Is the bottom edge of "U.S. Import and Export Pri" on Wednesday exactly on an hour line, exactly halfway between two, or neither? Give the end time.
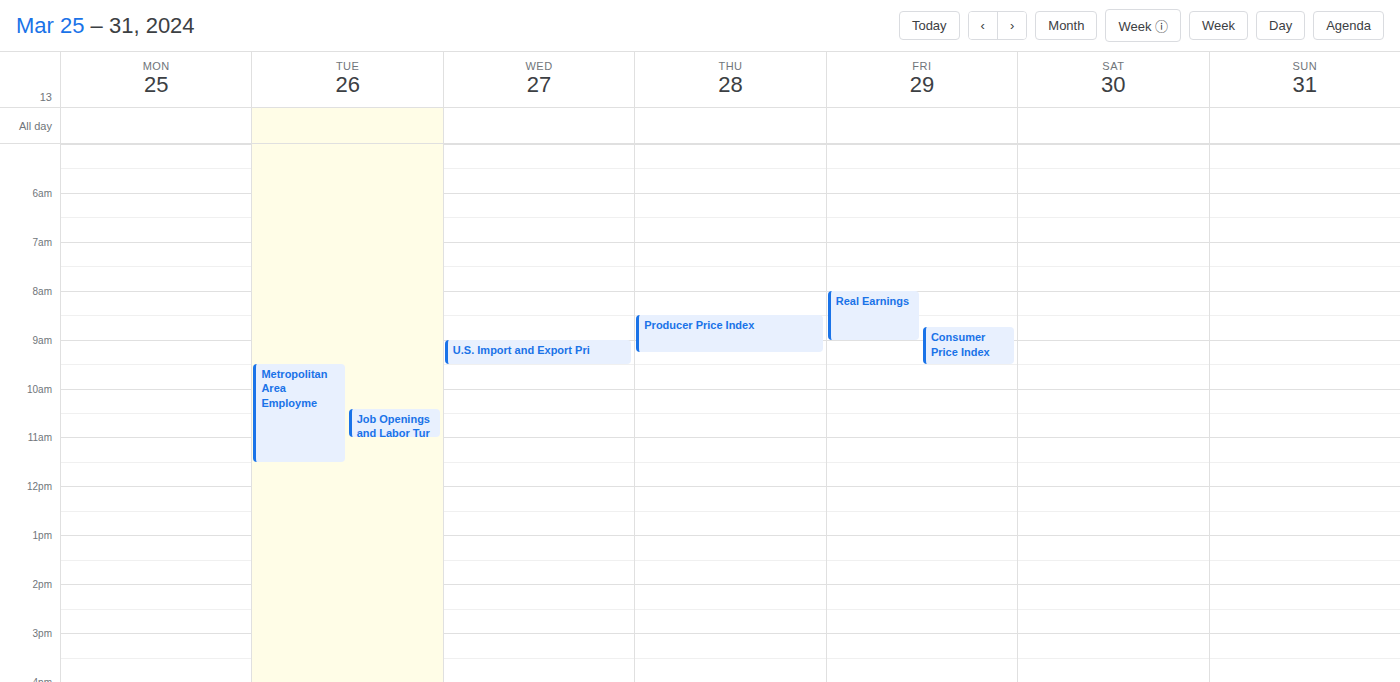
9:30 AM -- halfway between the 9 AM and 10 AM lines.